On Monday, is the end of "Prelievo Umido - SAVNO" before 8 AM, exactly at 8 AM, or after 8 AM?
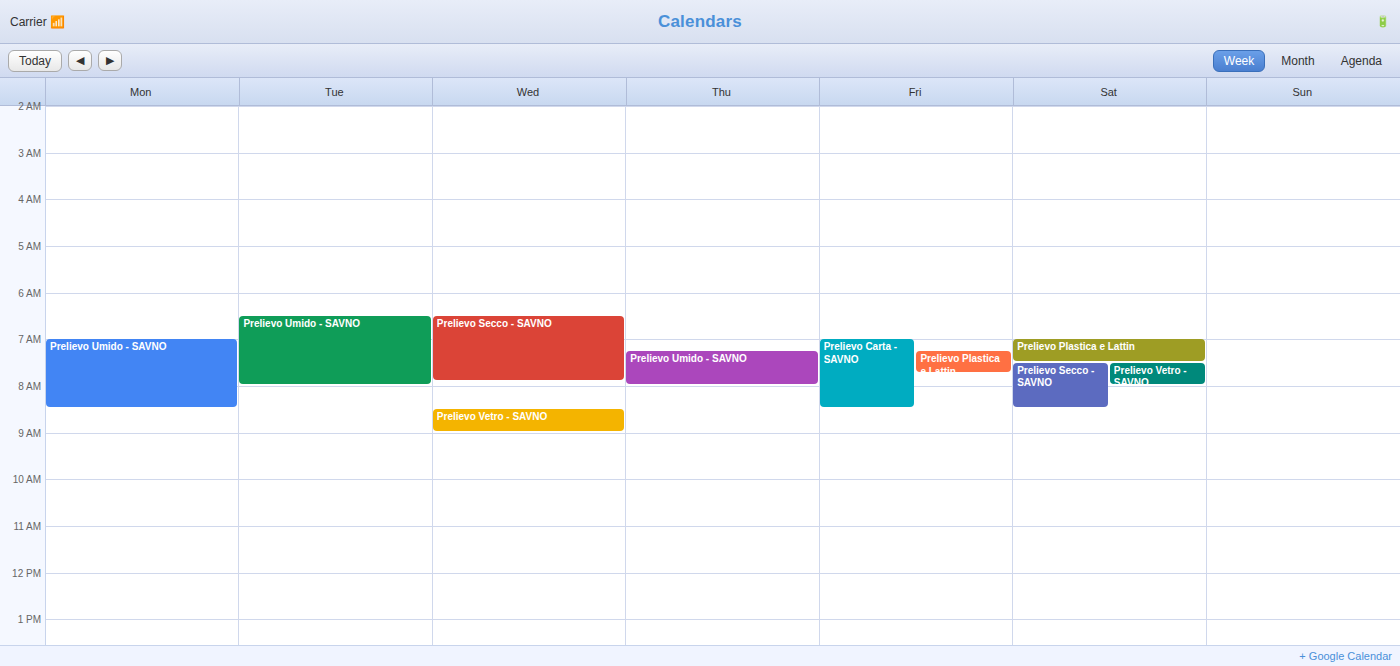
8:30 AM -- after 8 AM, 30 minutes below the 8 AM line.